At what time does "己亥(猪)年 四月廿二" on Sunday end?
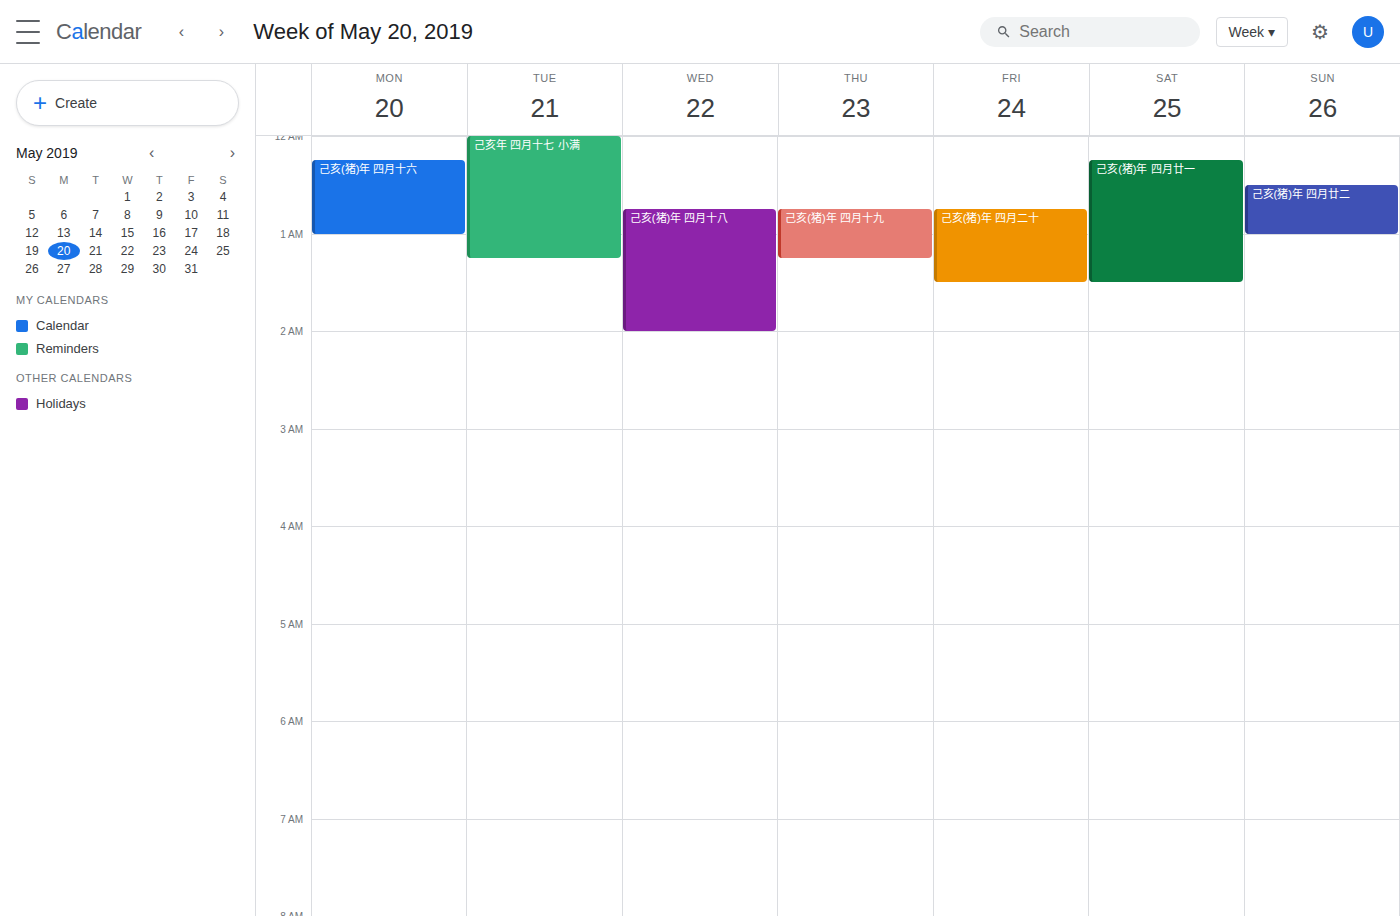
01:00